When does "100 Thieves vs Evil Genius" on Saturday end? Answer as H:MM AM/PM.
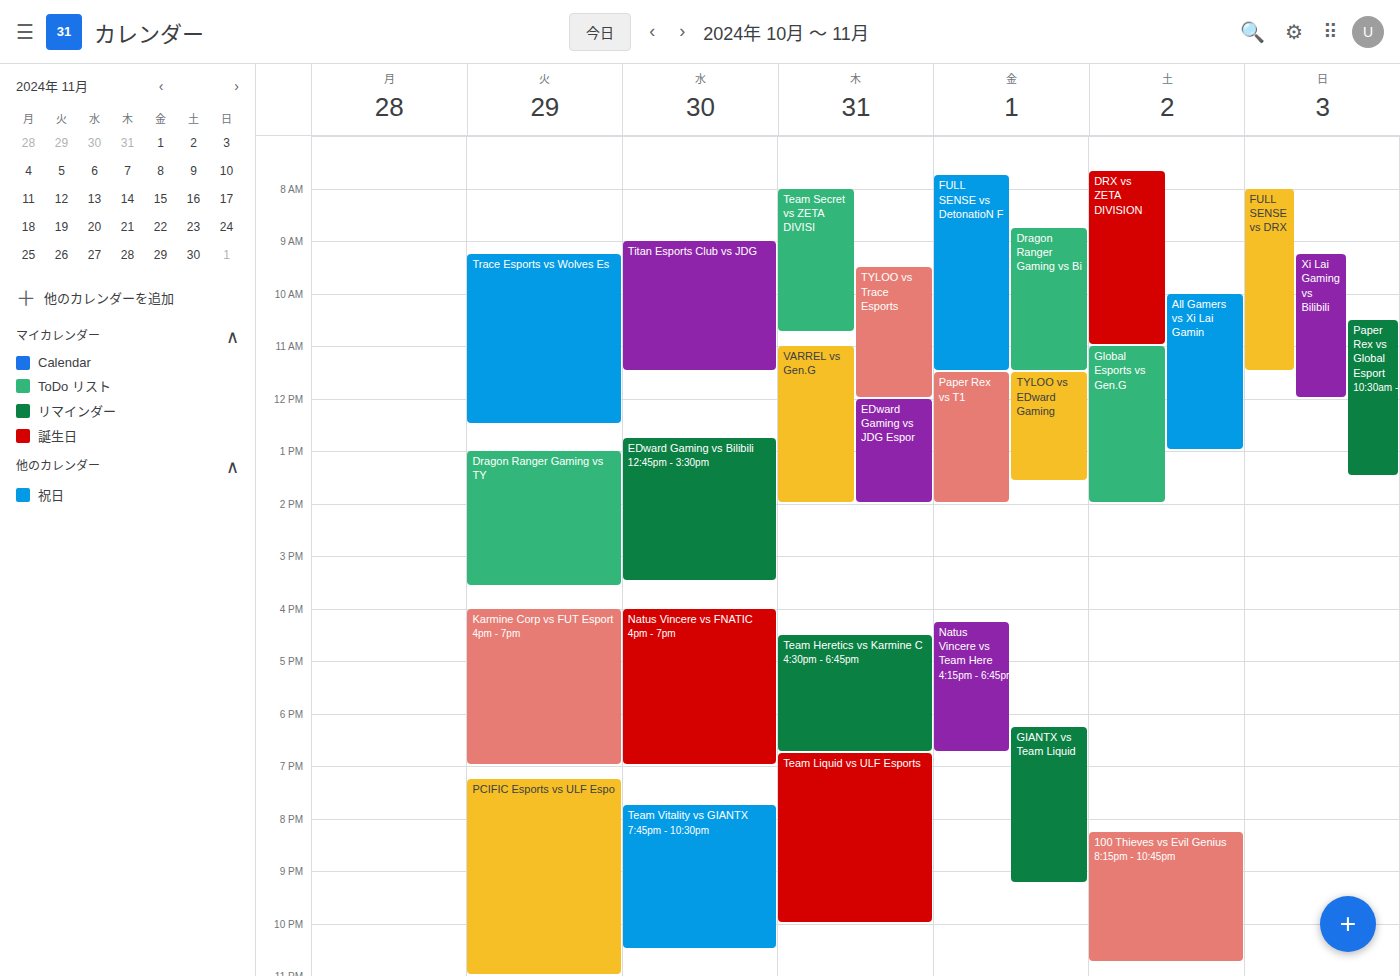
10:45 PM